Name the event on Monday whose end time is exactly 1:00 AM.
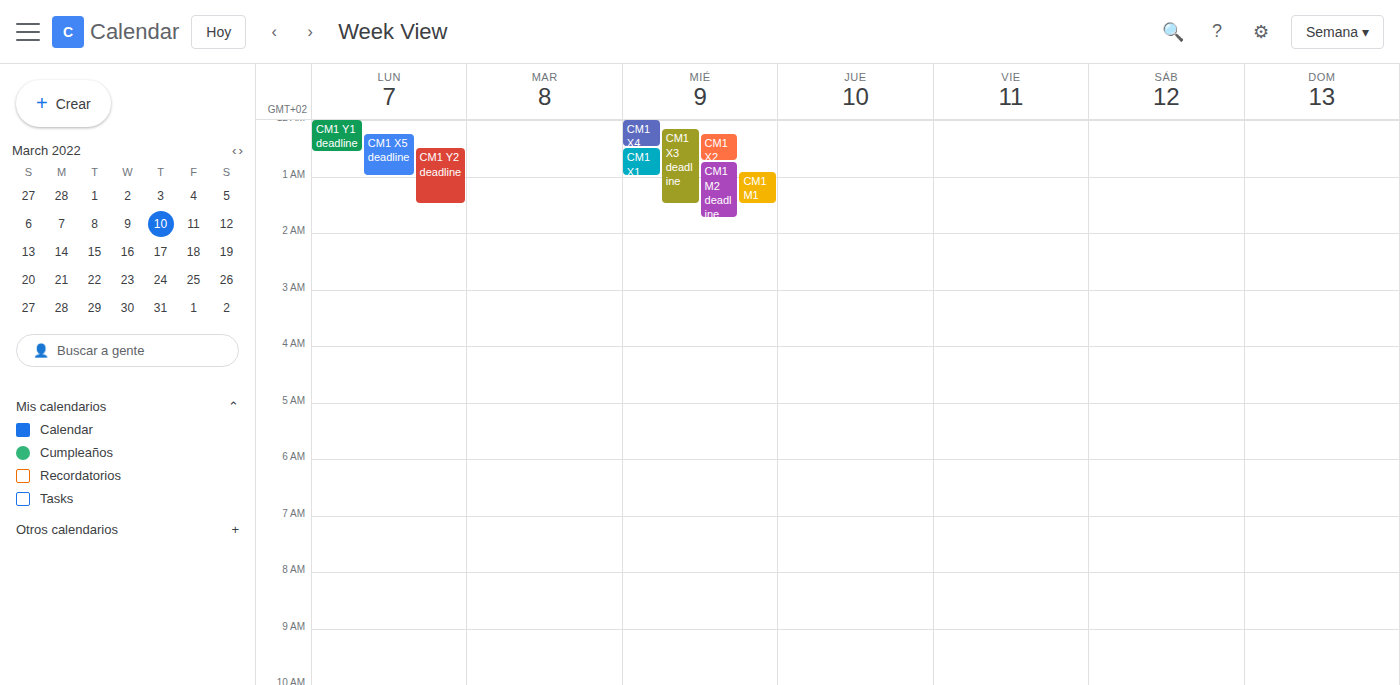
"CM1 X5 deadline"